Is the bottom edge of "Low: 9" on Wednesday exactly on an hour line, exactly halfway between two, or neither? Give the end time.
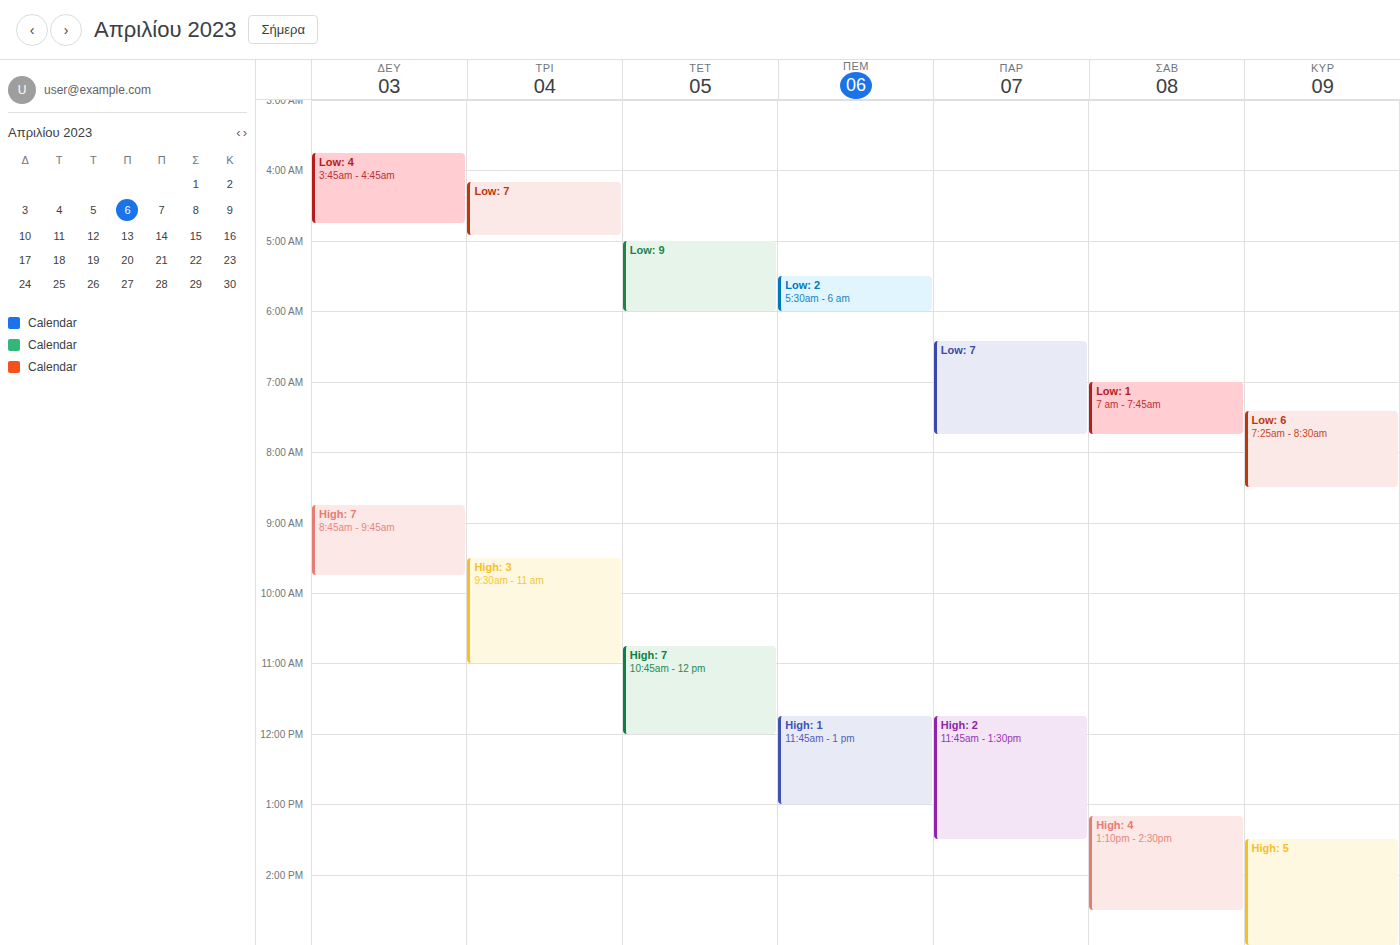
6:00 AM -- exactly on the 6 AM line.